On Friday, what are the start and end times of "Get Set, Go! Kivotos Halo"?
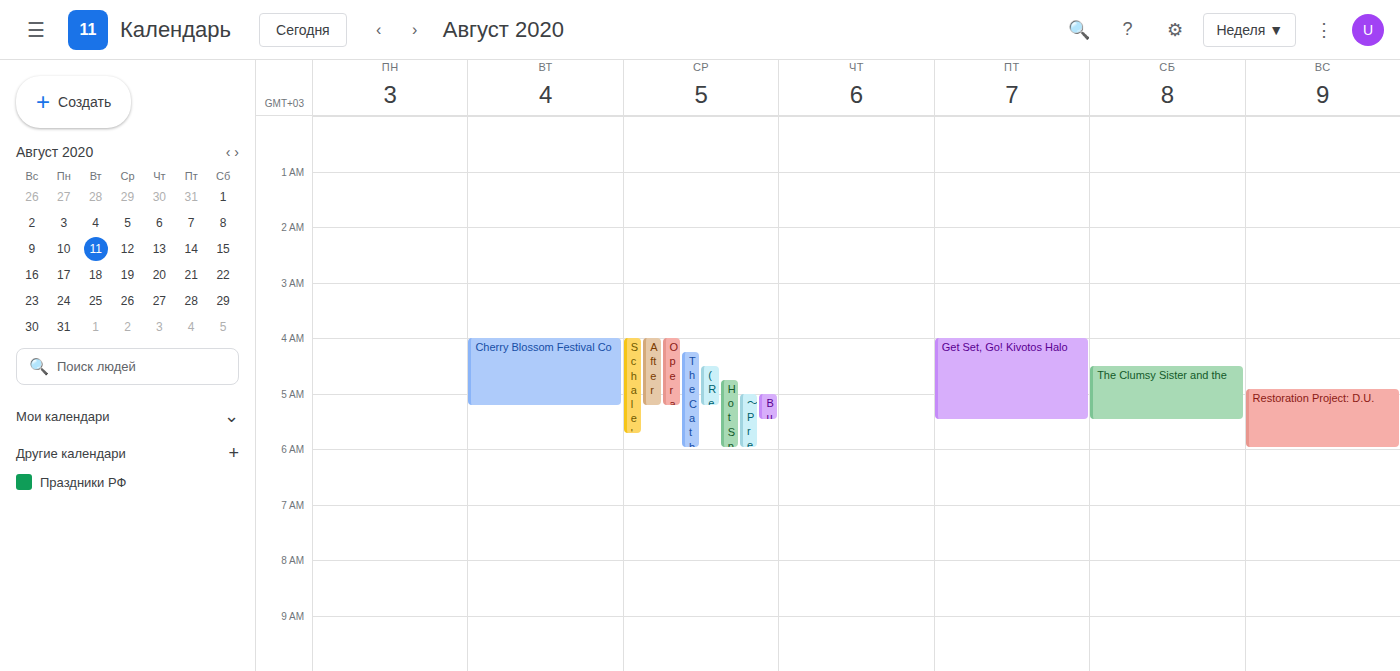
4:00 AM to 5:30 AM